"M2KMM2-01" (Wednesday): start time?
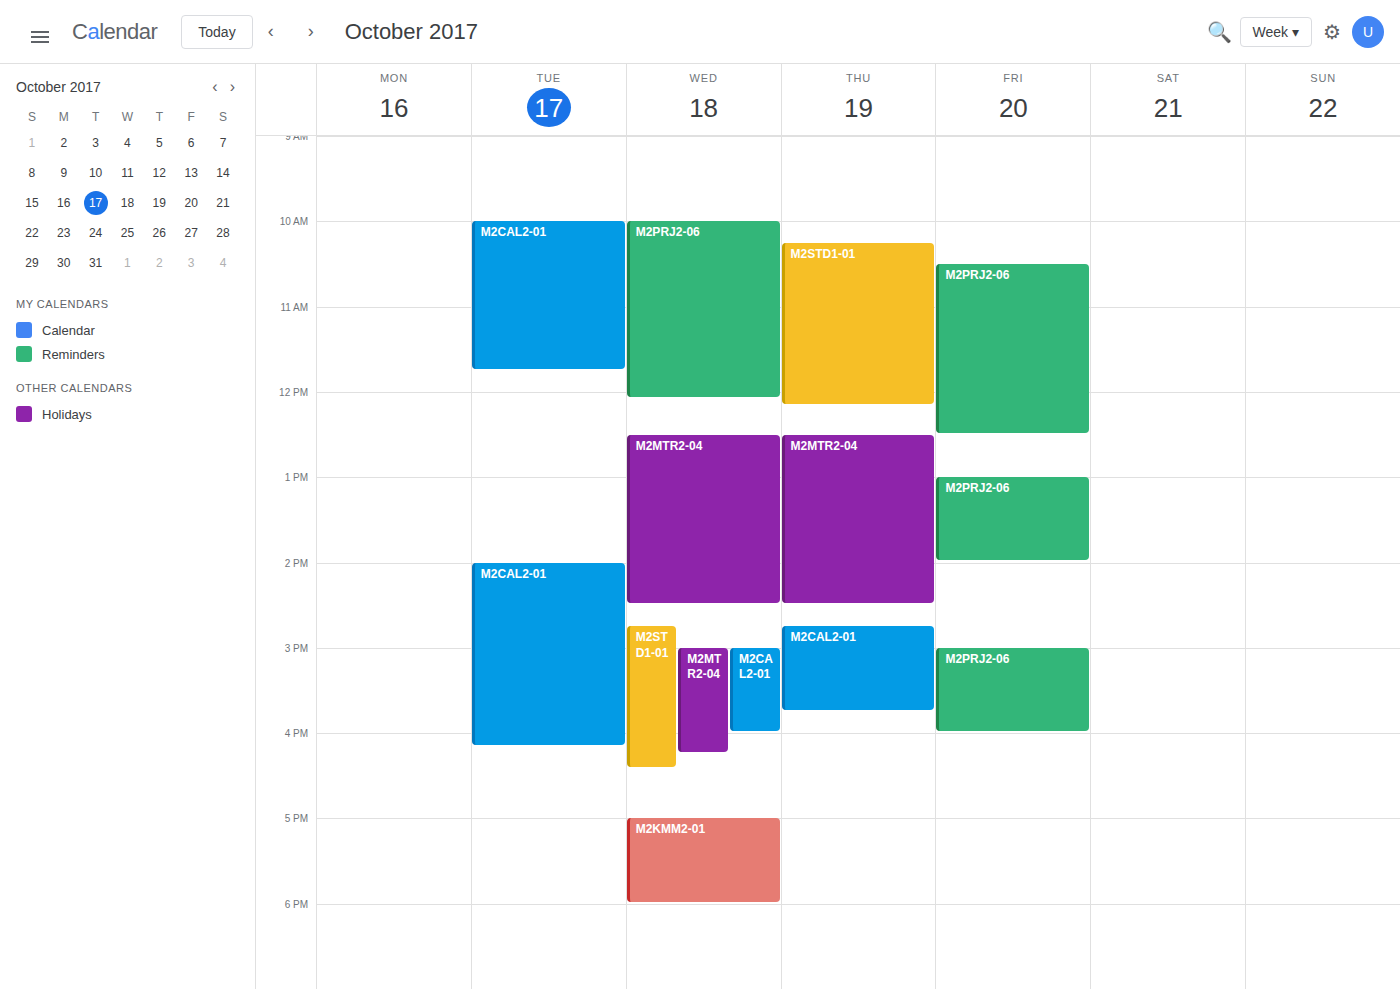
17:00